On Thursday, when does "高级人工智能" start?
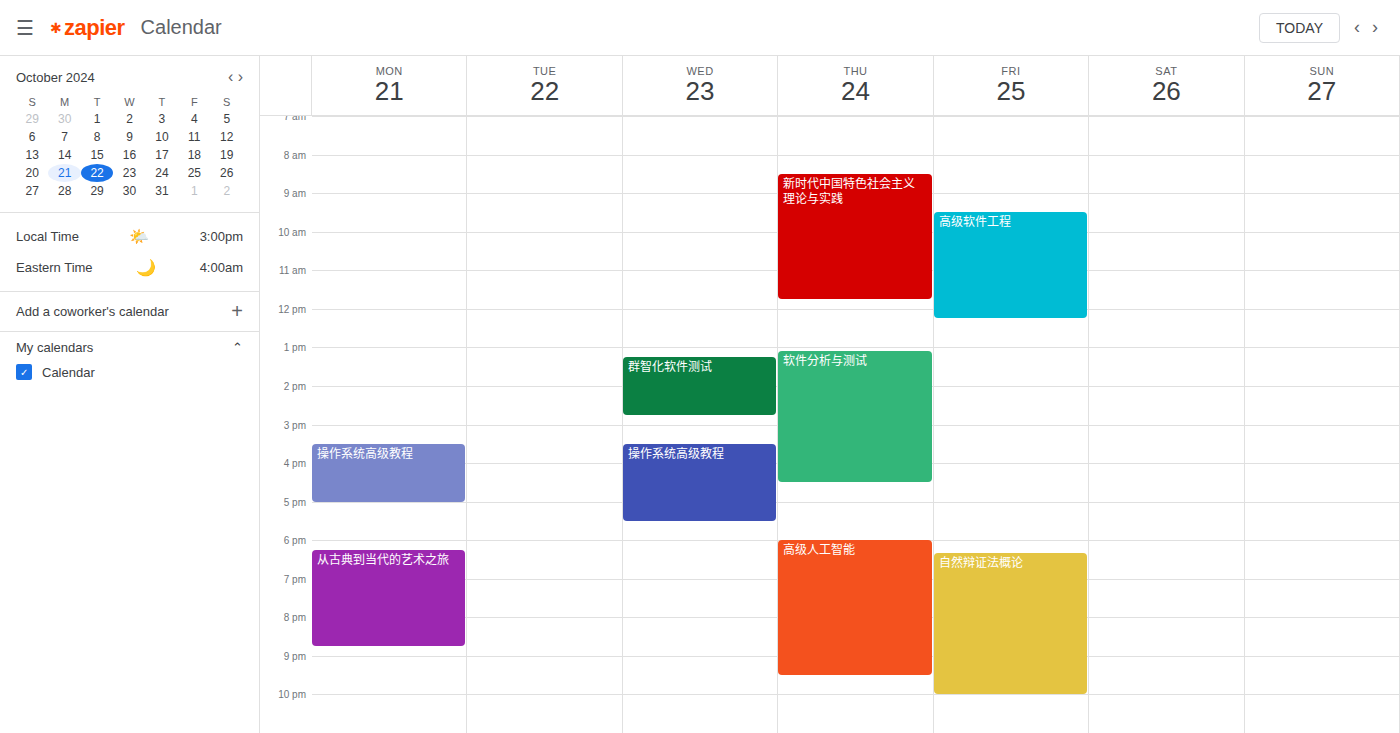
6:00 PM